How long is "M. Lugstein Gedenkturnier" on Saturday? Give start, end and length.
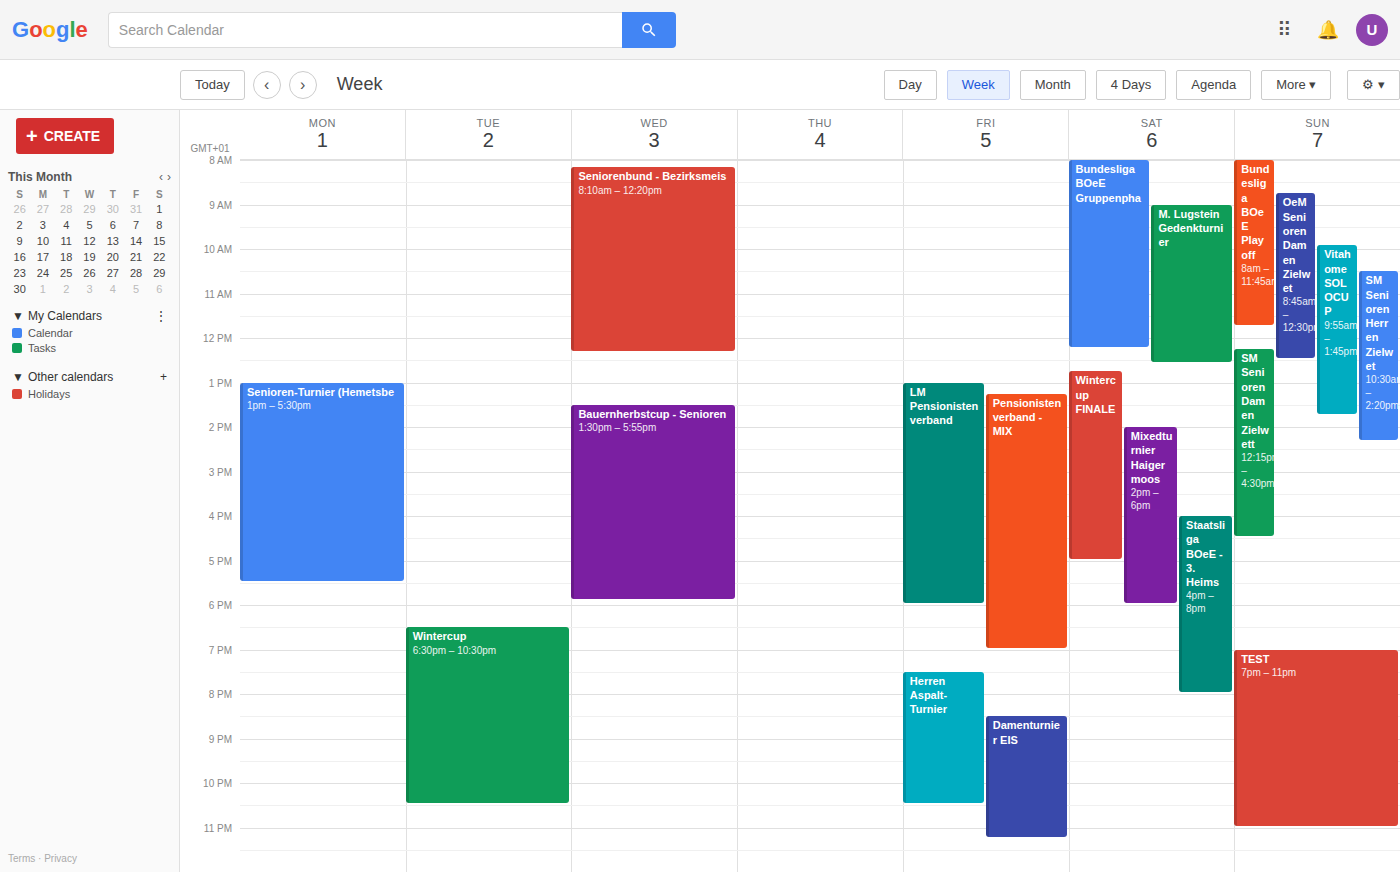
9:00 AM to 12:35 PM, 3 hours 35 minutes